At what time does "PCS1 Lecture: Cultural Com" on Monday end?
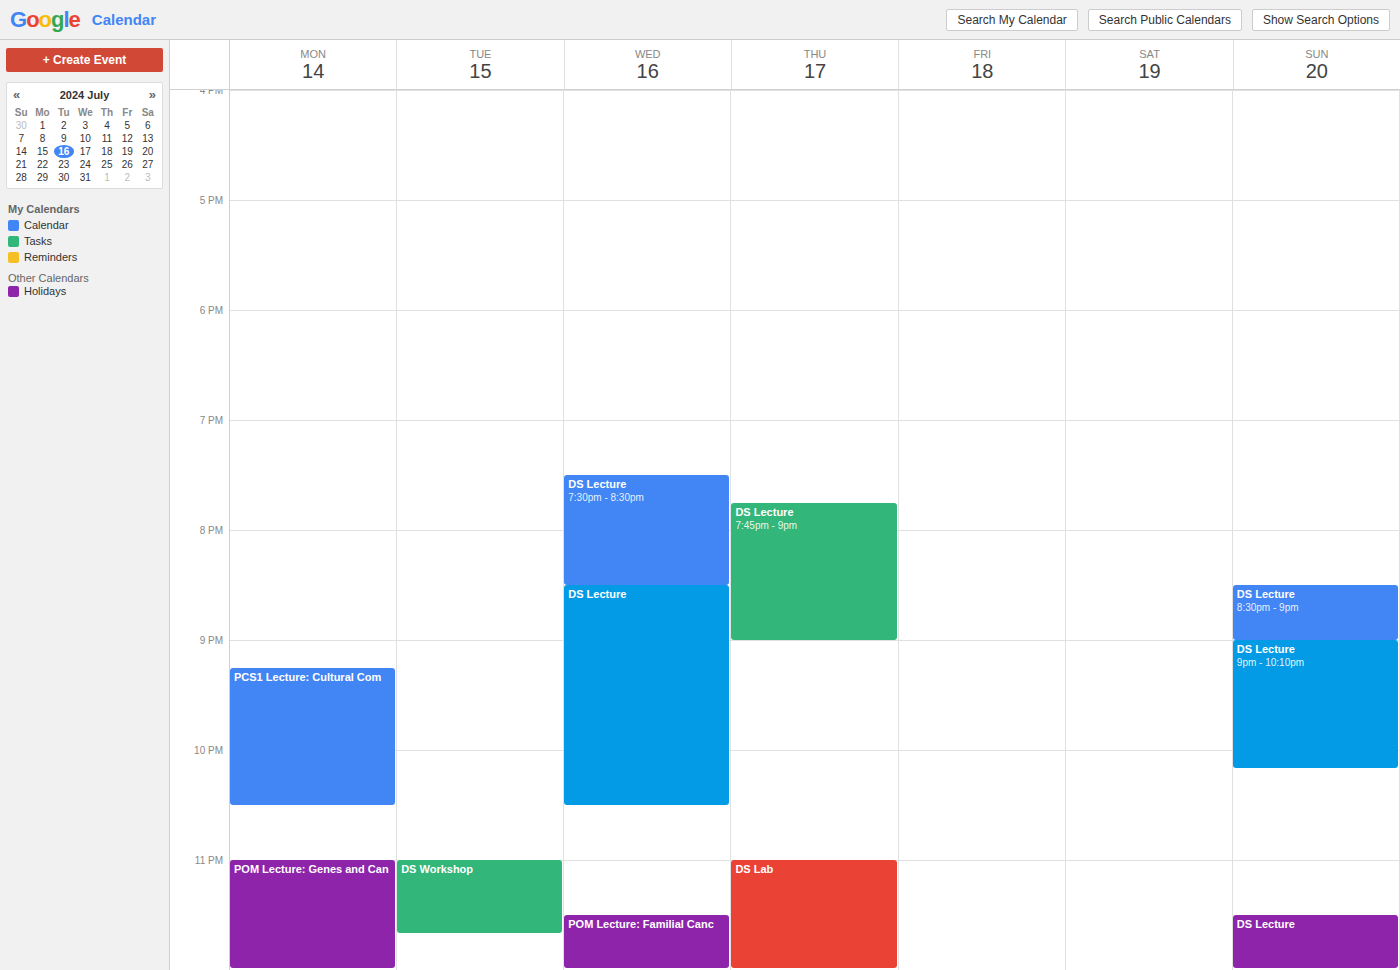
22:30